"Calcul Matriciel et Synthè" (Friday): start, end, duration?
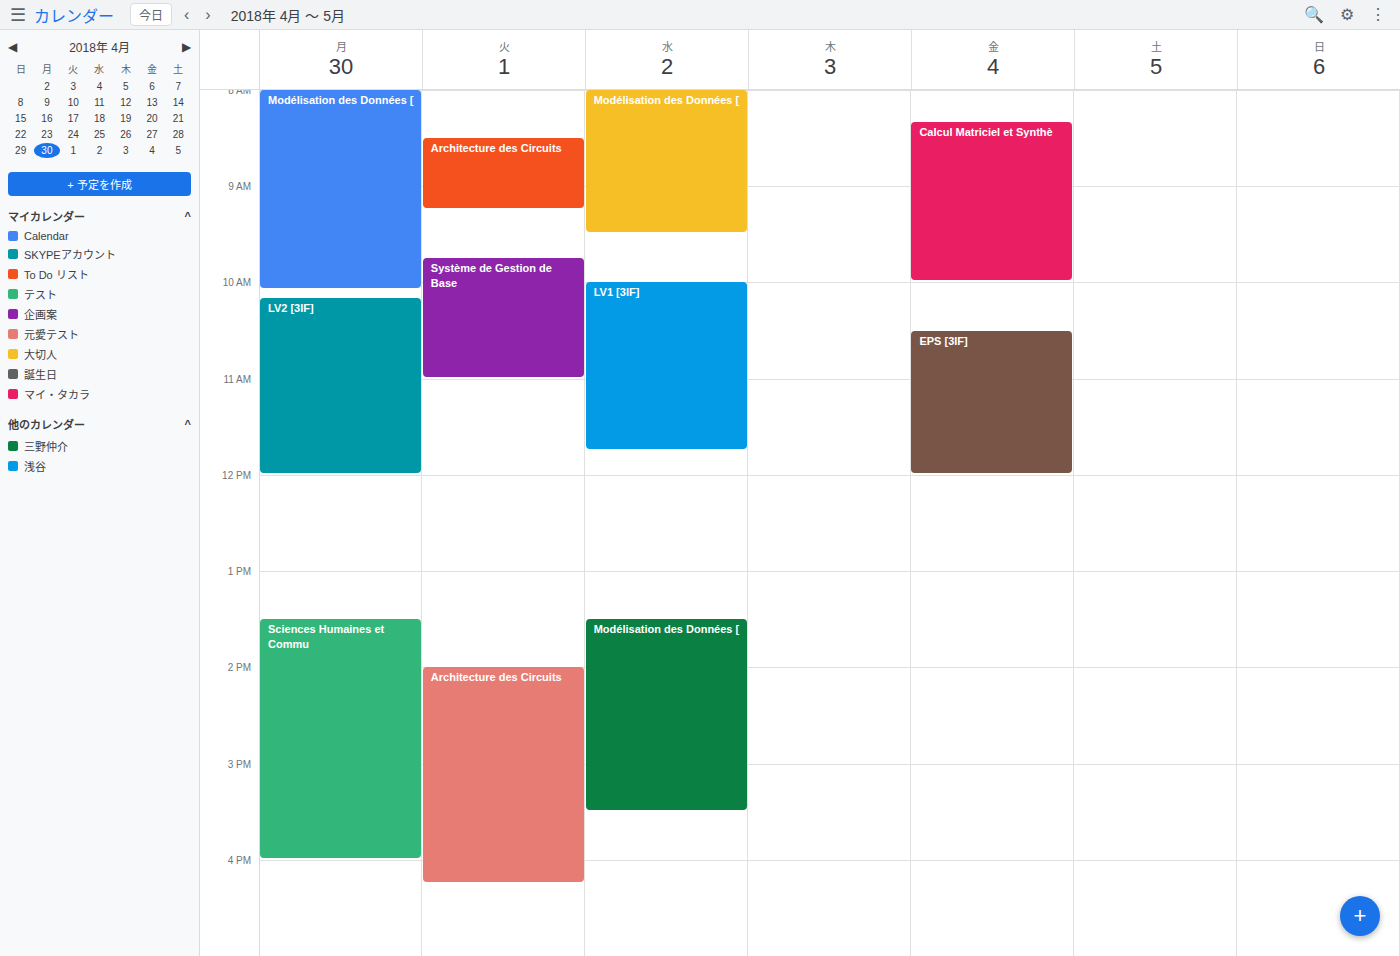
8:20 AM to 10:00 AM, 1 hour 40 minutes